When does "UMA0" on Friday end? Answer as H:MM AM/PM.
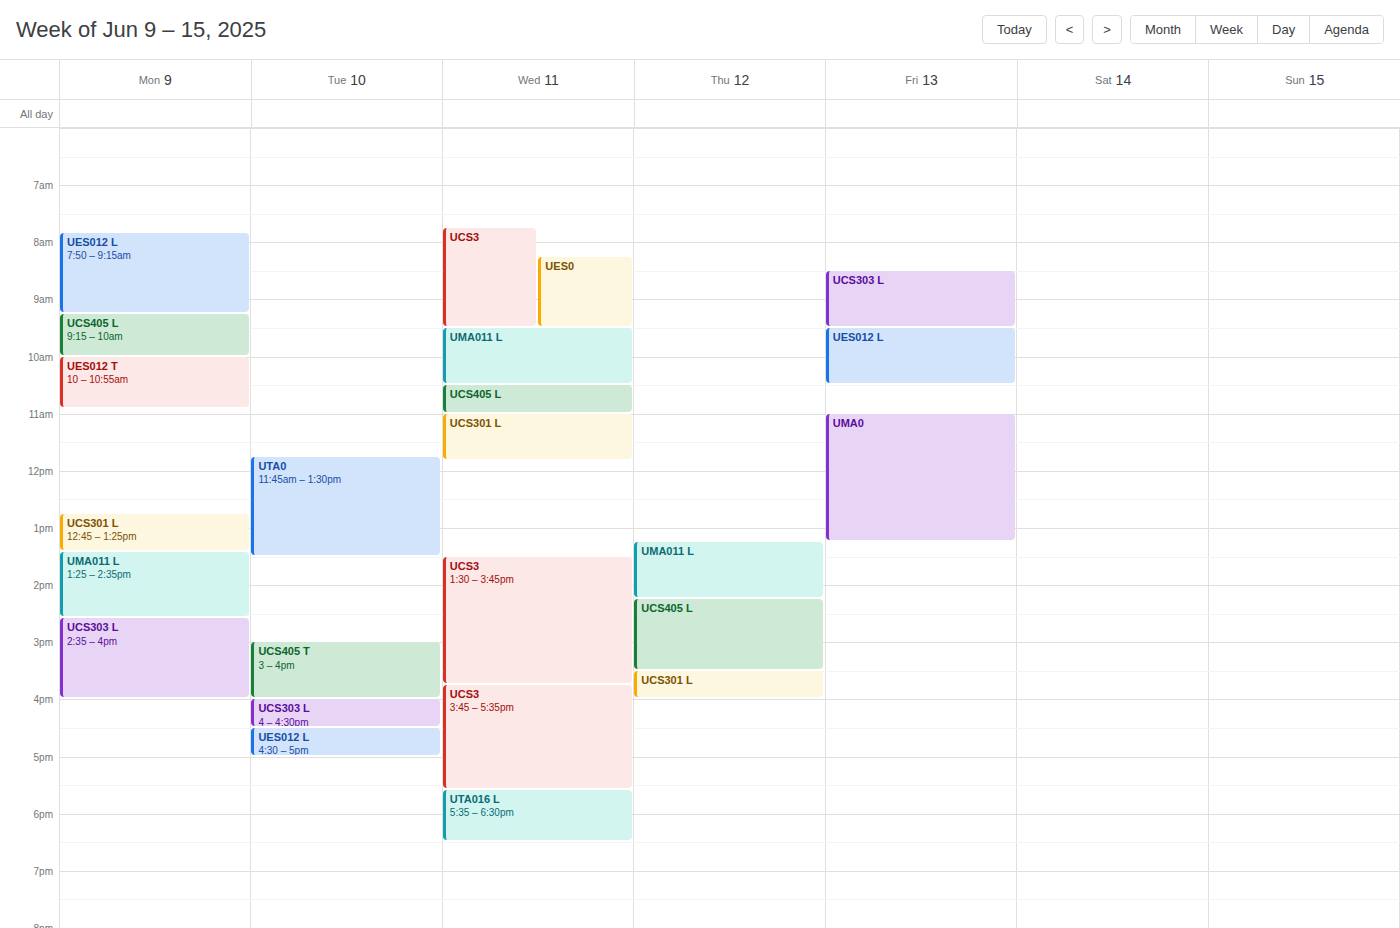
1:15 PM